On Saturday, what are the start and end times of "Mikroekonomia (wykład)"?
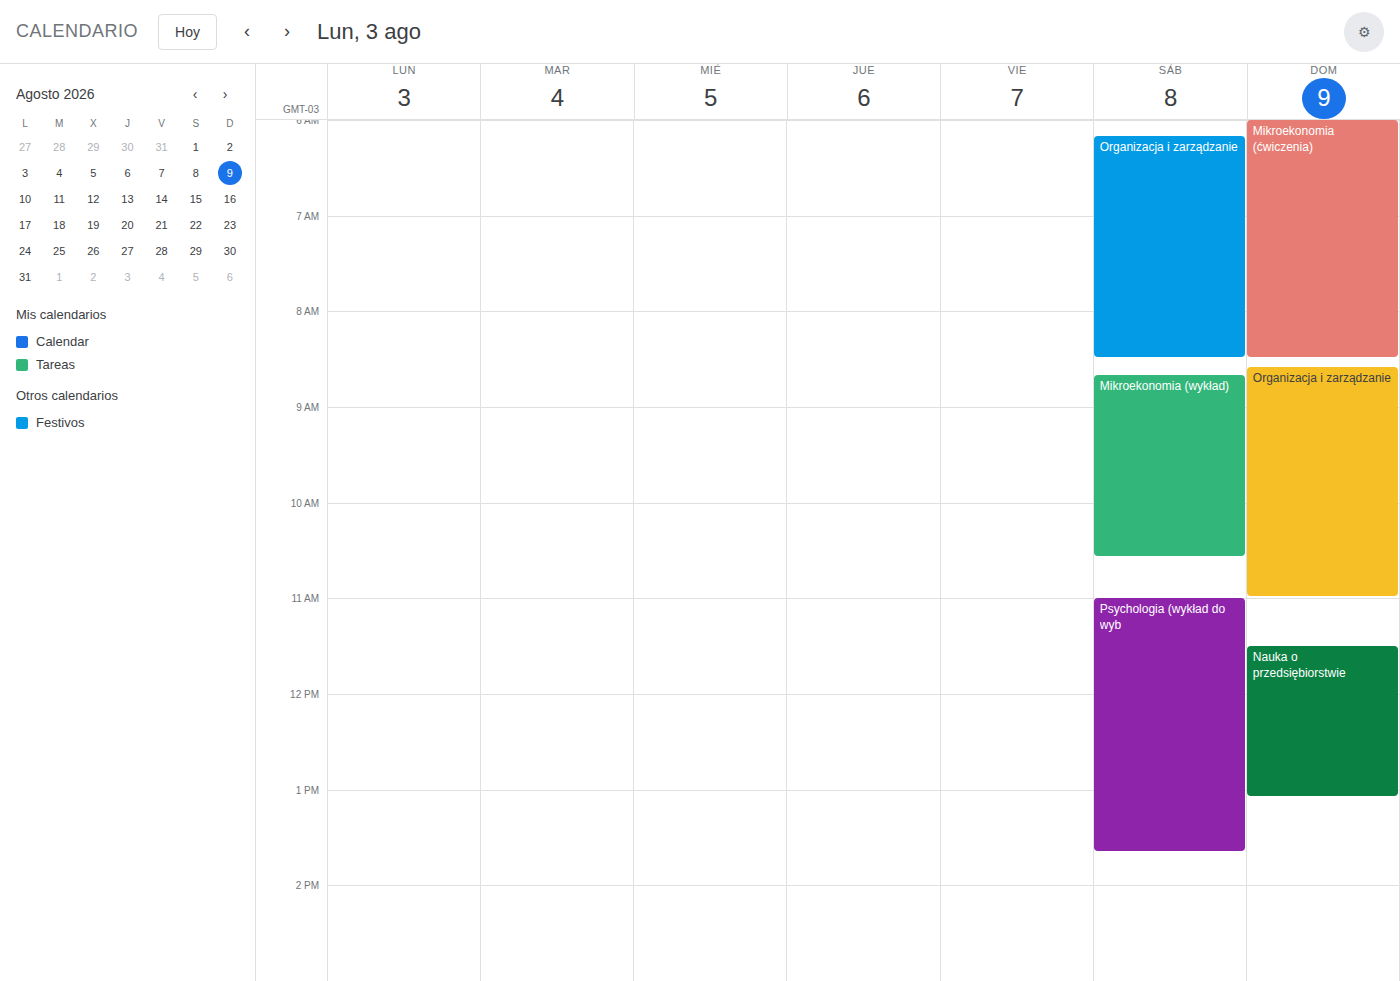
08:40 to 10:35